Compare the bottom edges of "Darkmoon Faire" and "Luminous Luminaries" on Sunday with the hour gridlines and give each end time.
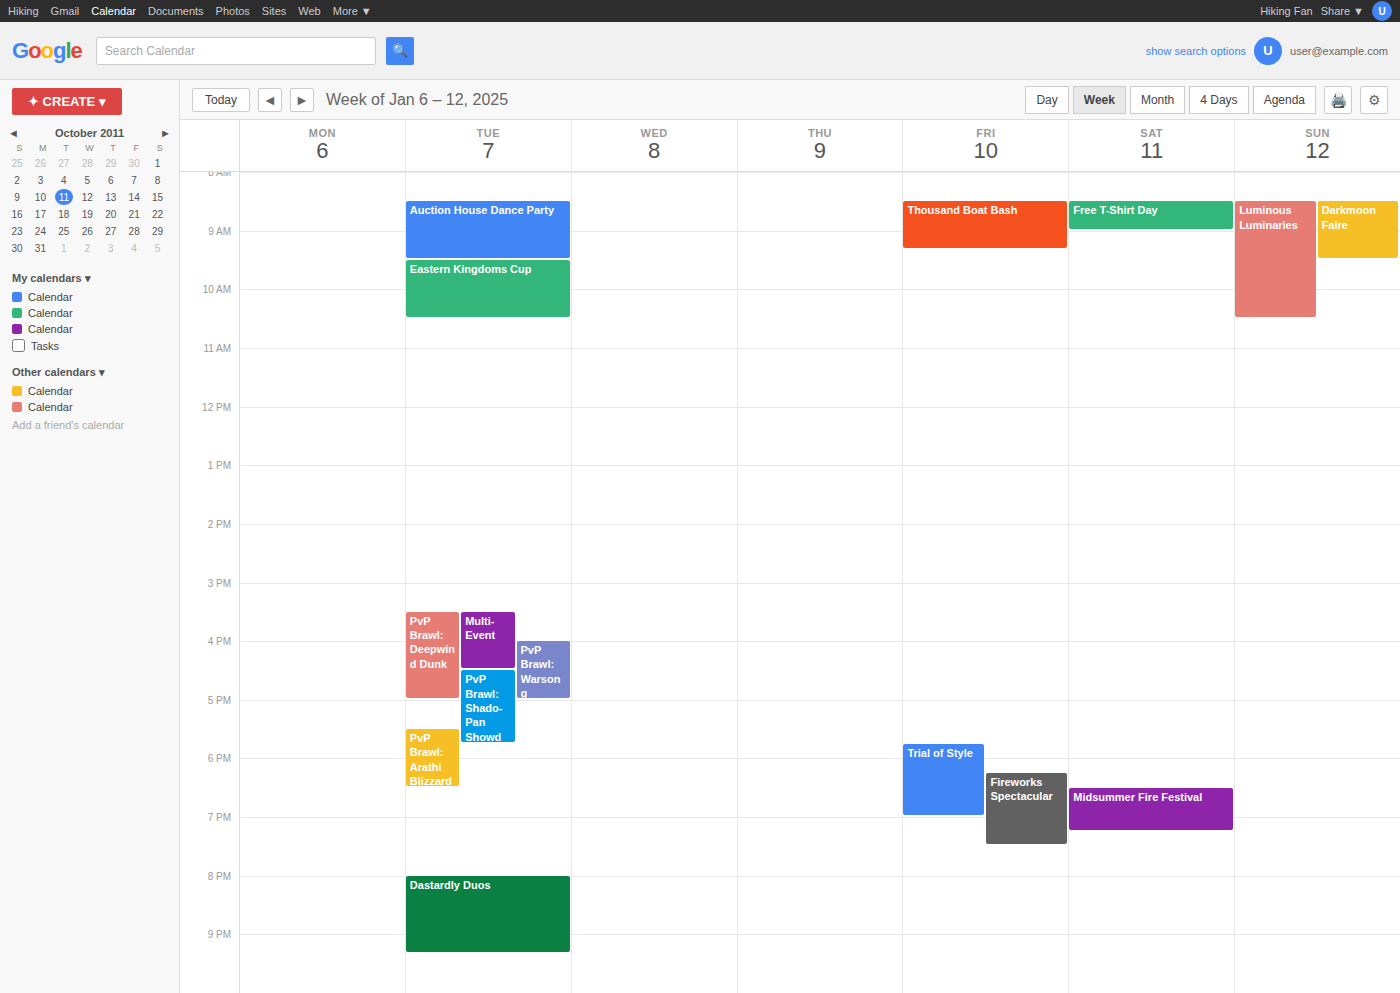
"Darkmoon Faire": 9:30 AM, halfway between the 9 AM and 10 AM lines. "Luminous Luminaries": 10:30 AM, halfway between the 10 AM and 11 AM lines.